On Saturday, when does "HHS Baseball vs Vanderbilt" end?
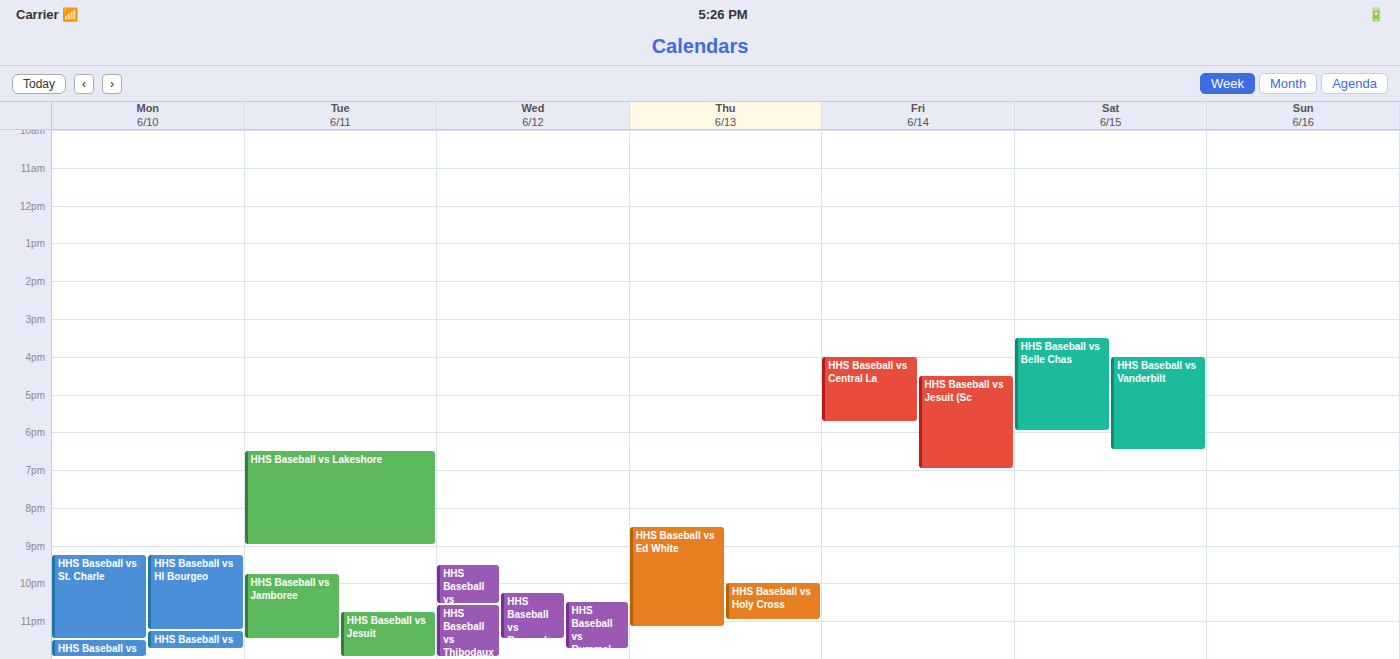
6:30 PM